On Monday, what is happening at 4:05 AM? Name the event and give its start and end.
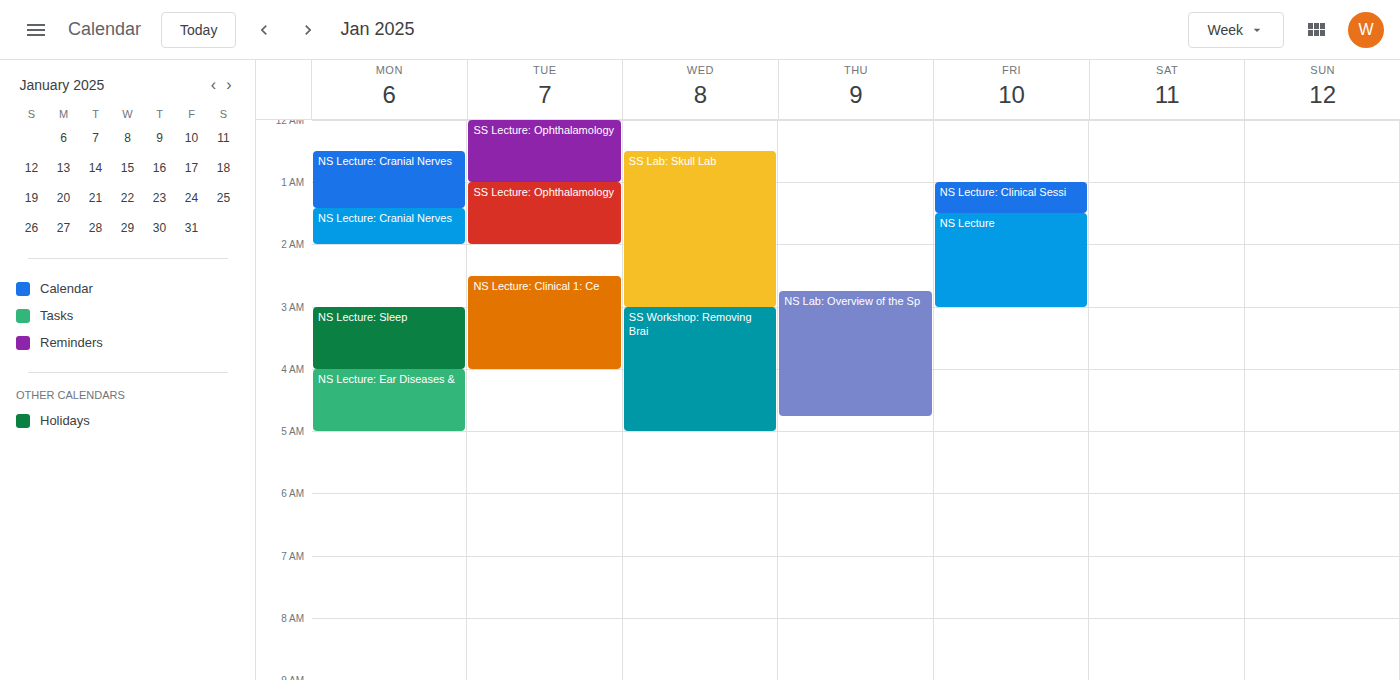
"NS Lecture: Ear Diseases &", 4:00 AM to 5:00 AM